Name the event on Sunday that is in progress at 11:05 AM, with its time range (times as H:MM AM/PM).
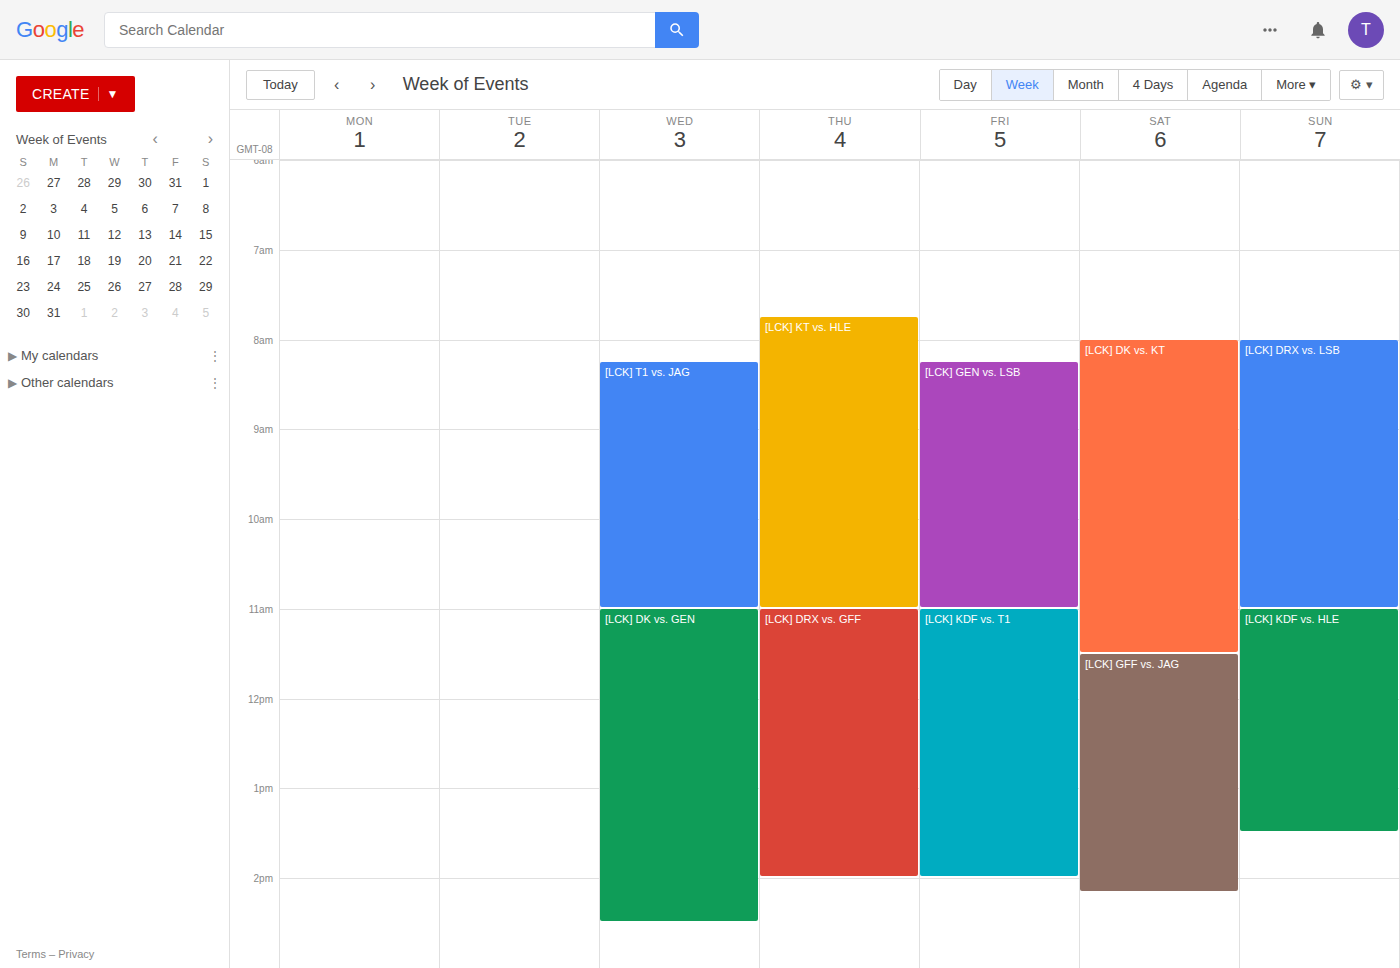
"[LCK] KDF vs. HLE", 11:00 AM to 1:30 PM